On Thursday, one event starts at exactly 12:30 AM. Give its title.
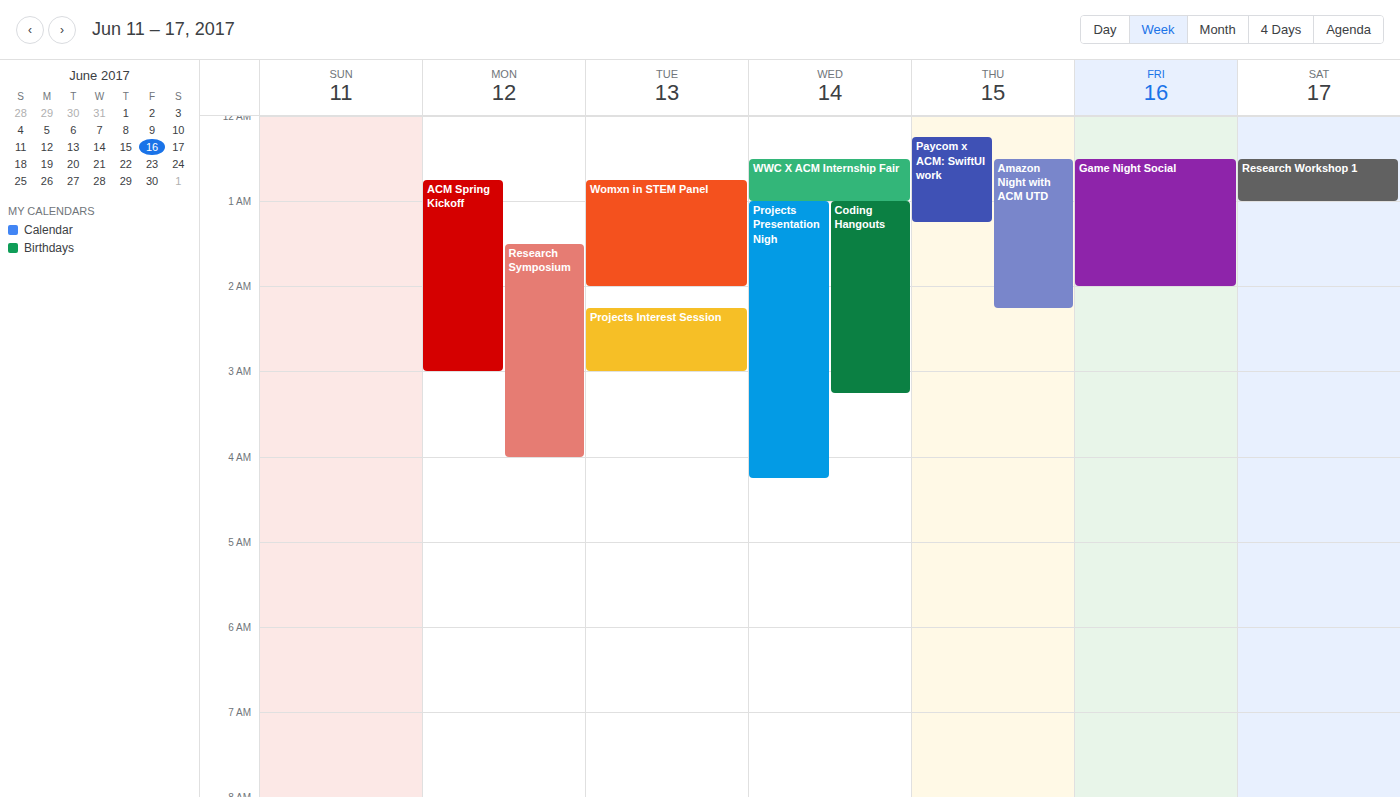
"Amazon Night with ACM UTD"